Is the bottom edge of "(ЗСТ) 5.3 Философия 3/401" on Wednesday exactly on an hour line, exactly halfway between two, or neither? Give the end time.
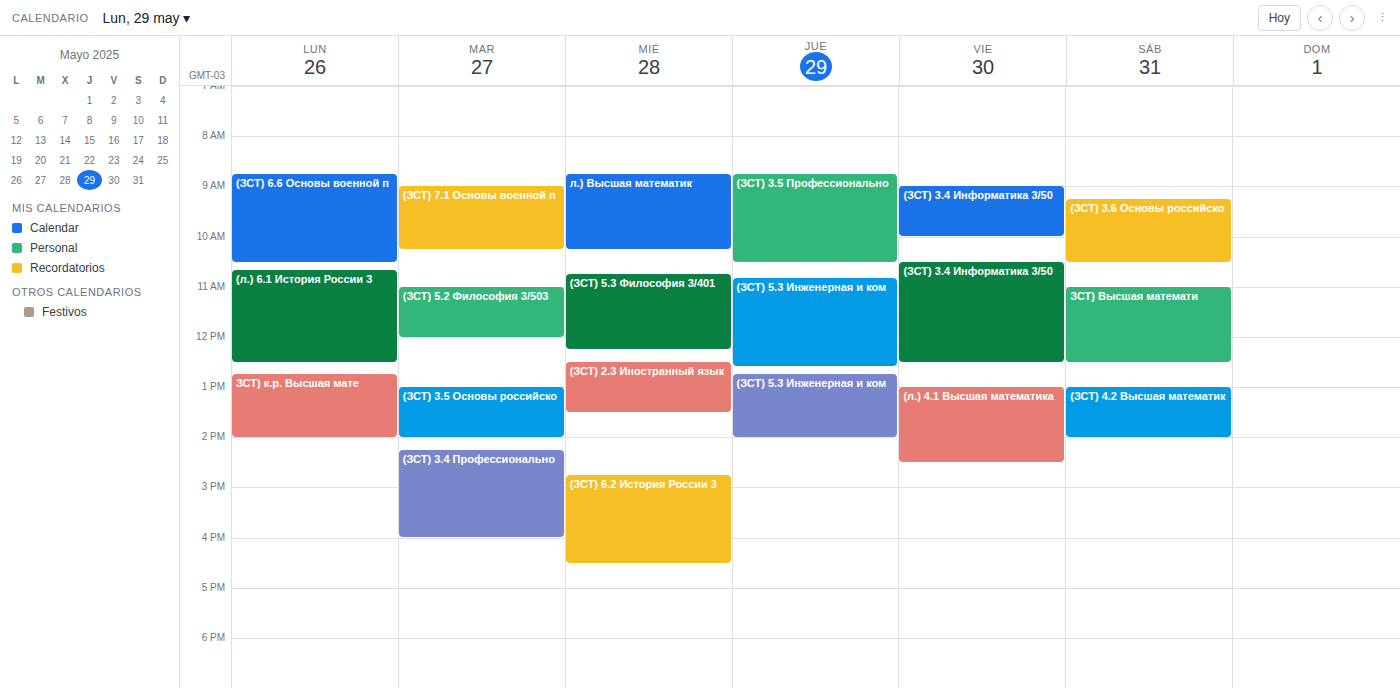
12:15 PM -- neither: a quarter of the way from the 12 PM line to the 1 PM line.